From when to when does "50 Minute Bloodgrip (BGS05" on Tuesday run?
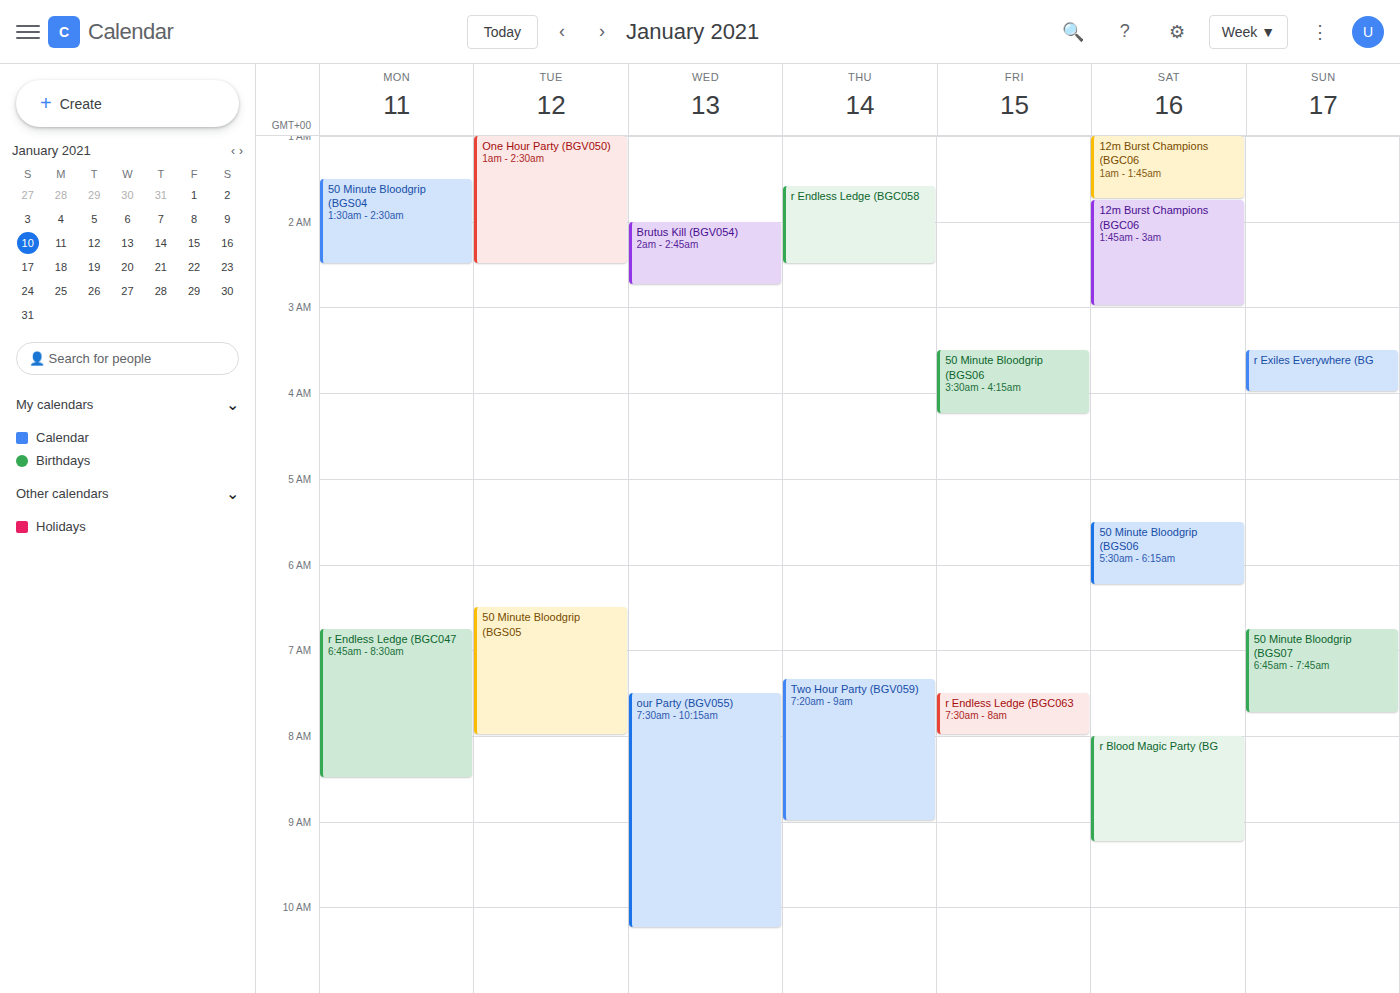
6:30 AM to 8:00 AM